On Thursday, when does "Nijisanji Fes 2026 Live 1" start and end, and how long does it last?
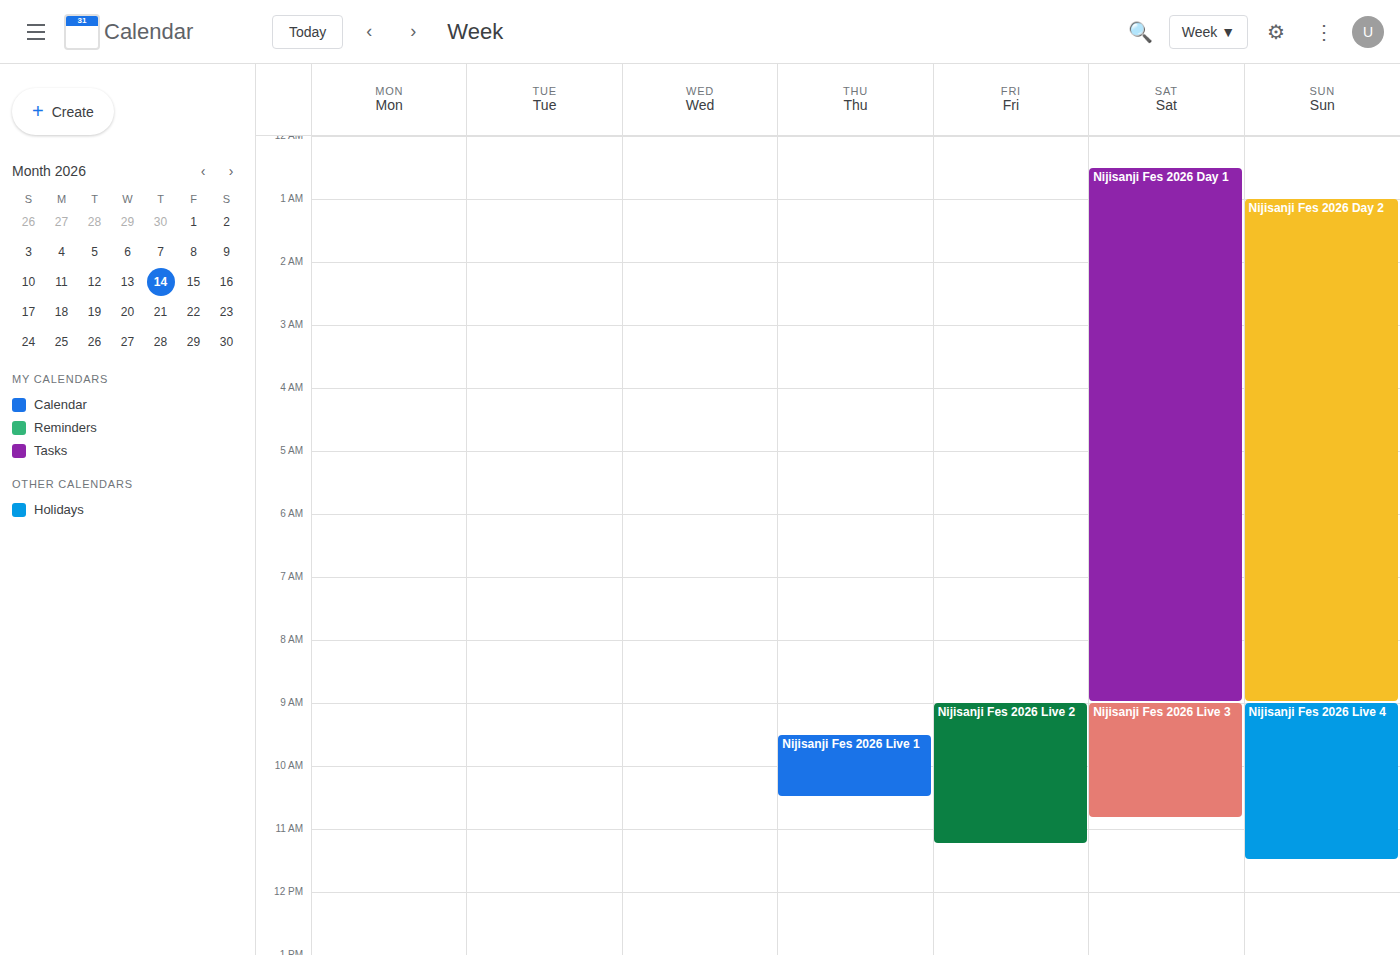
9:30 AM to 10:30 AM, 1 hour